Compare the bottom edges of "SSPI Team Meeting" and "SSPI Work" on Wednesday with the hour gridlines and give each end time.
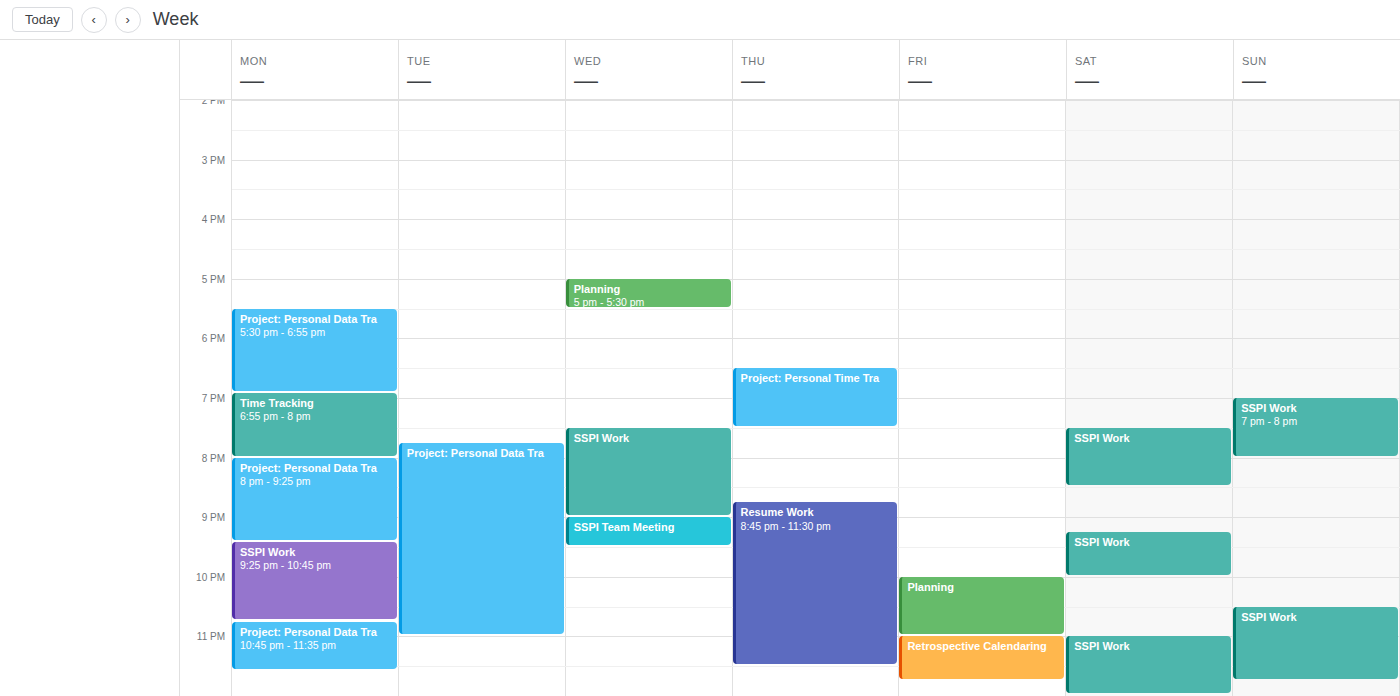
"SSPI Team Meeting": 9:30 PM, halfway between the 9 PM and 10 PM lines. "SSPI Work": 9:00 PM, exactly on the 9 PM line.